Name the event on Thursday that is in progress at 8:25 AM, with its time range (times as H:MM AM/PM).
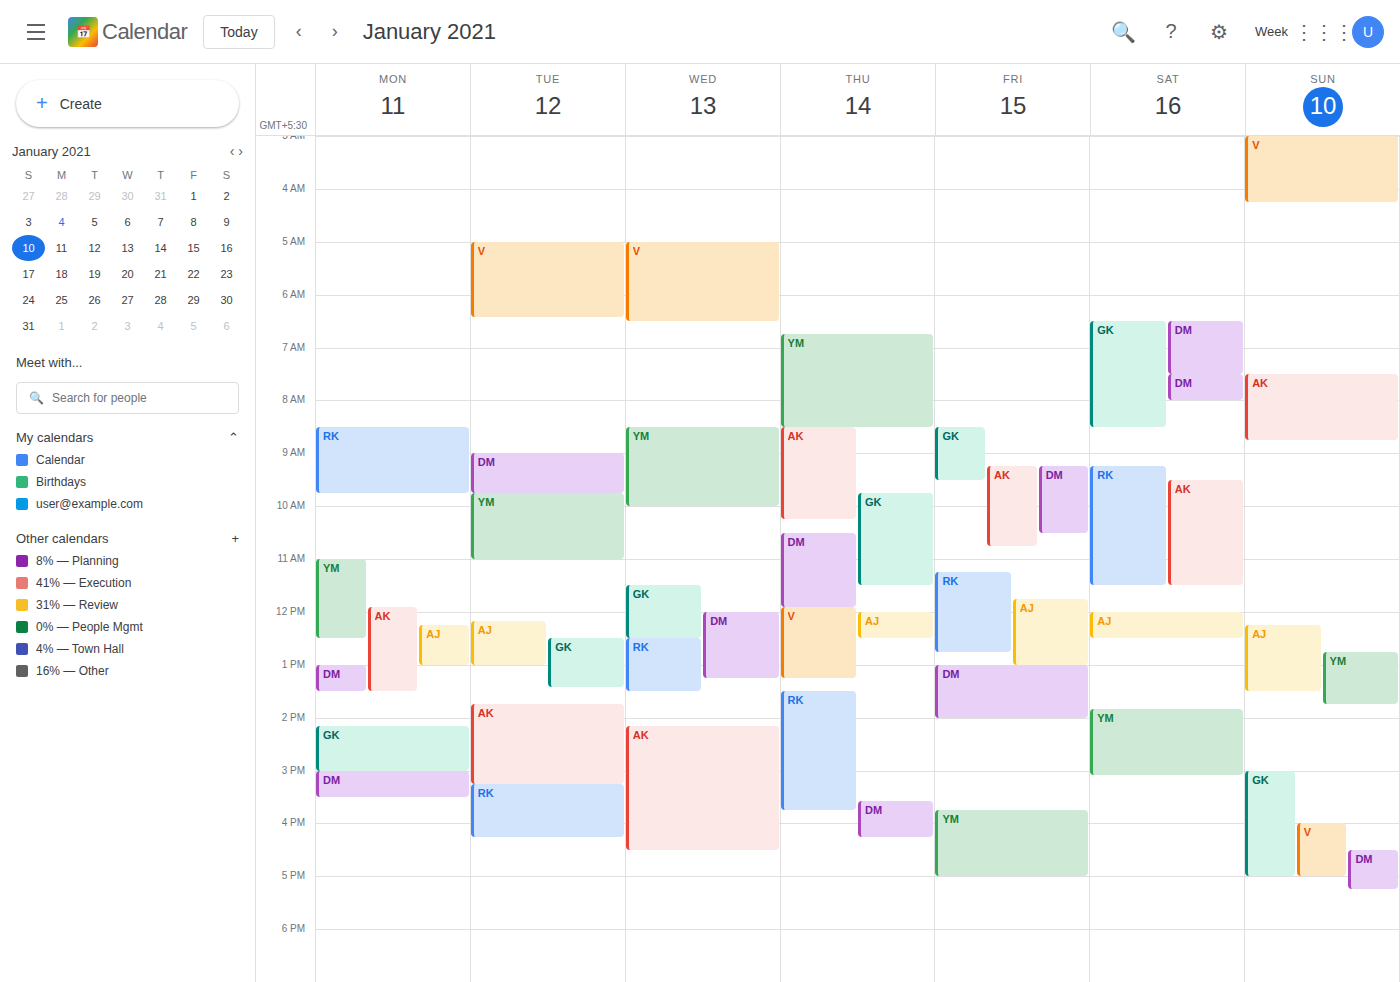
"YM", 6:45 AM to 8:30 AM